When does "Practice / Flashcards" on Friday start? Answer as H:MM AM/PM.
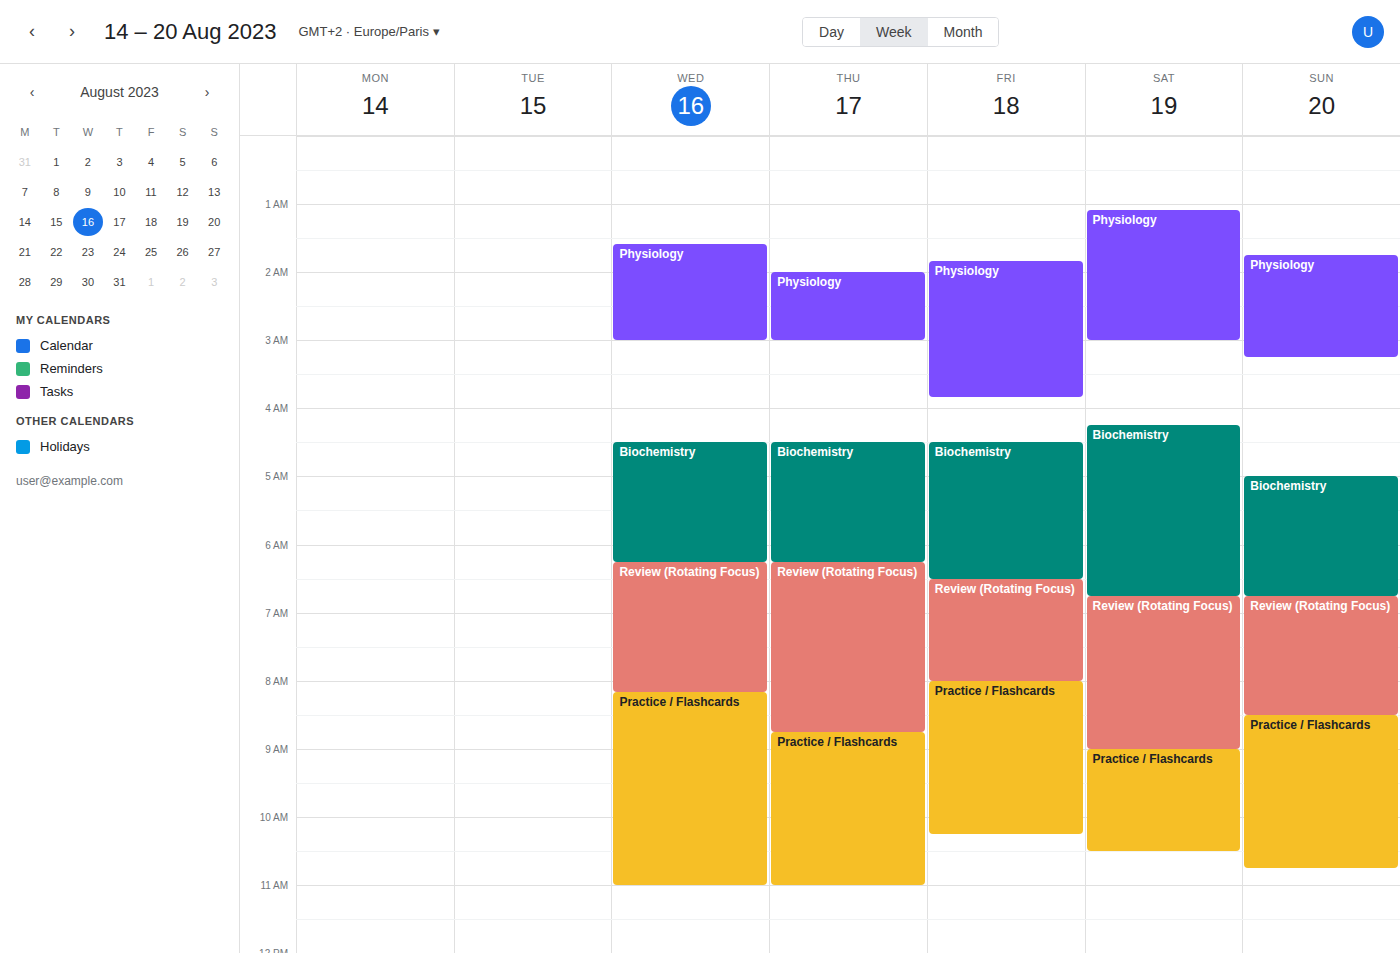
8:00 AM